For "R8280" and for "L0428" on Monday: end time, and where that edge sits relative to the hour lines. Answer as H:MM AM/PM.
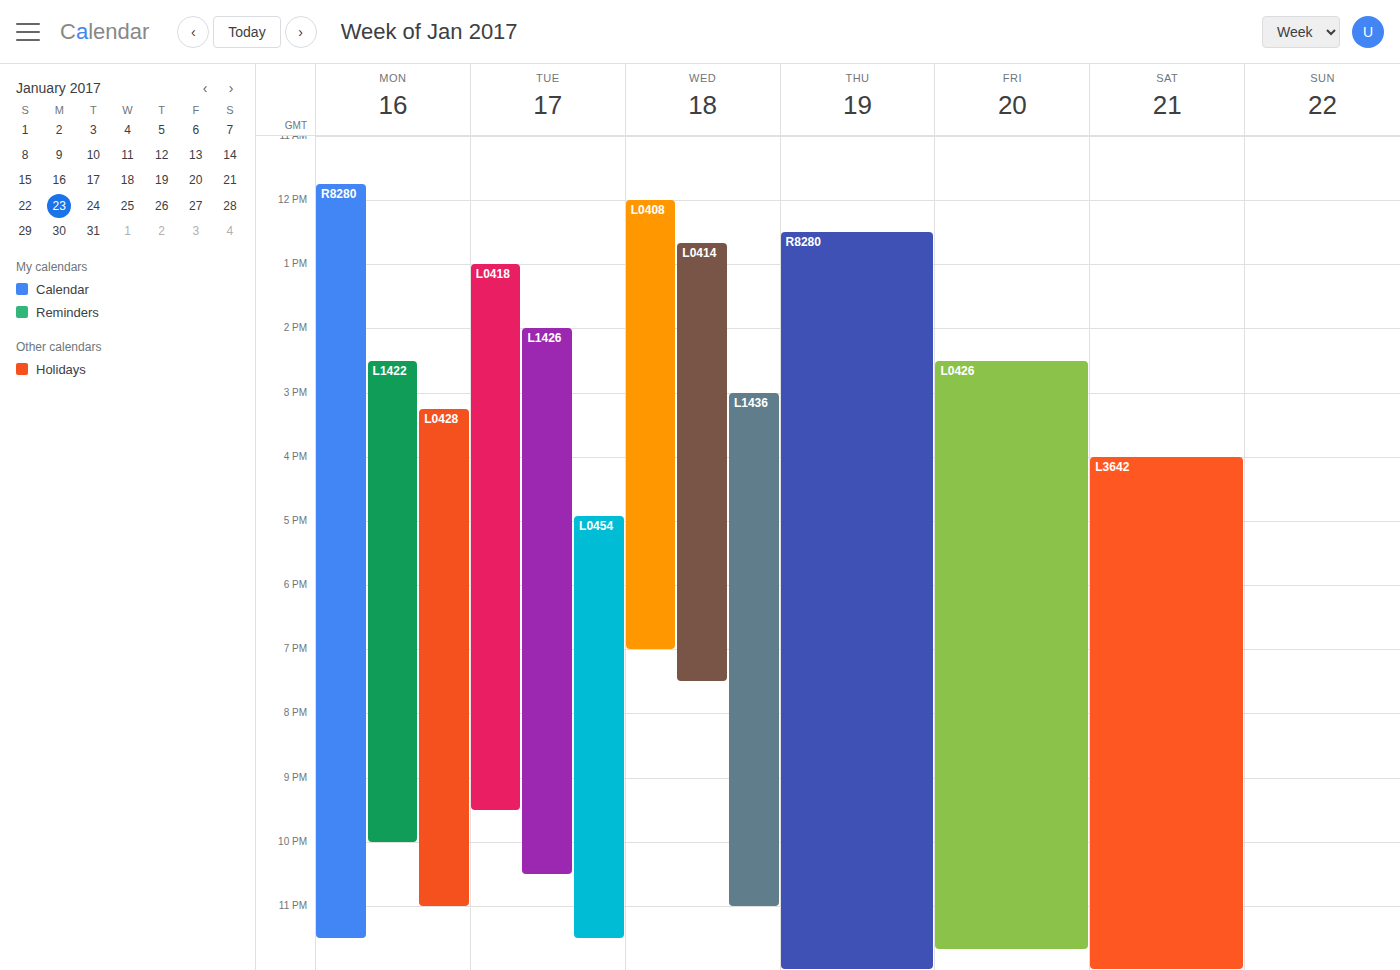
"R8280": 11:30 PM, halfway between the 11 PM and 12 AM lines. "L0428": 11:00 PM, exactly on the 11 PM line.